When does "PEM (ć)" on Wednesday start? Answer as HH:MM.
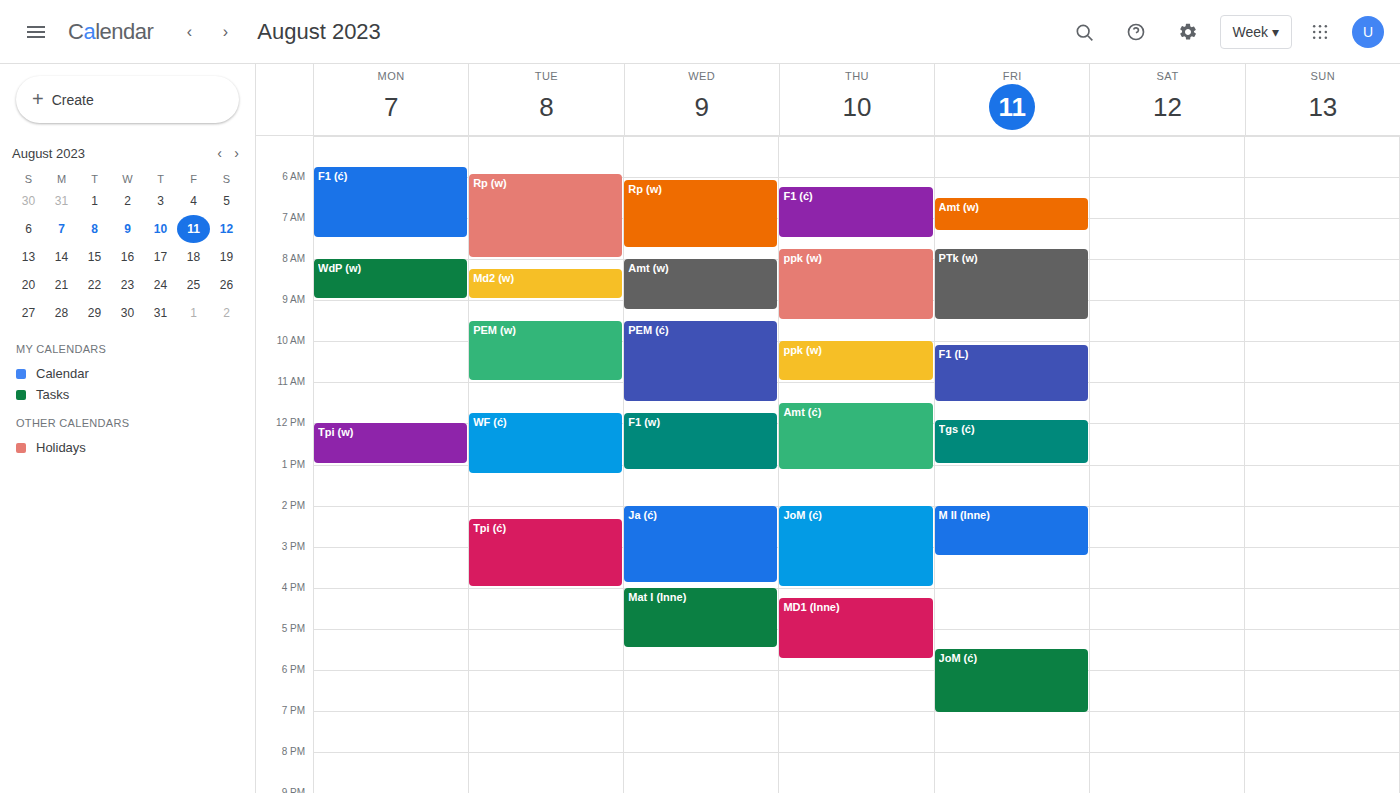
09:30